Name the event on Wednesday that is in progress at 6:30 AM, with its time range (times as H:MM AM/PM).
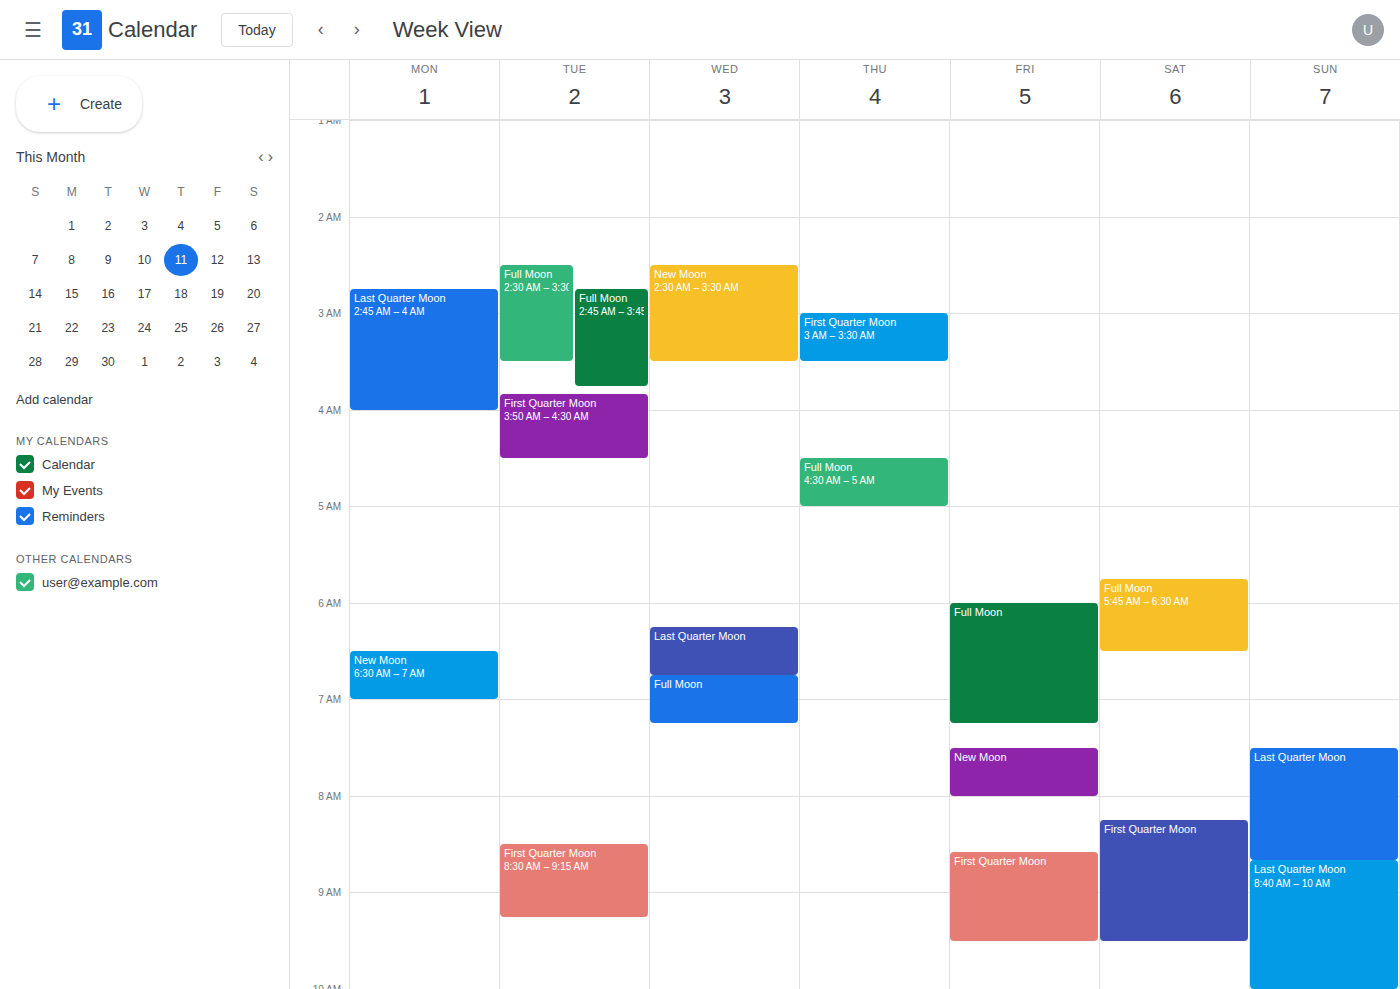
"Last Quarter Moon", 6:15 AM to 6:45 AM